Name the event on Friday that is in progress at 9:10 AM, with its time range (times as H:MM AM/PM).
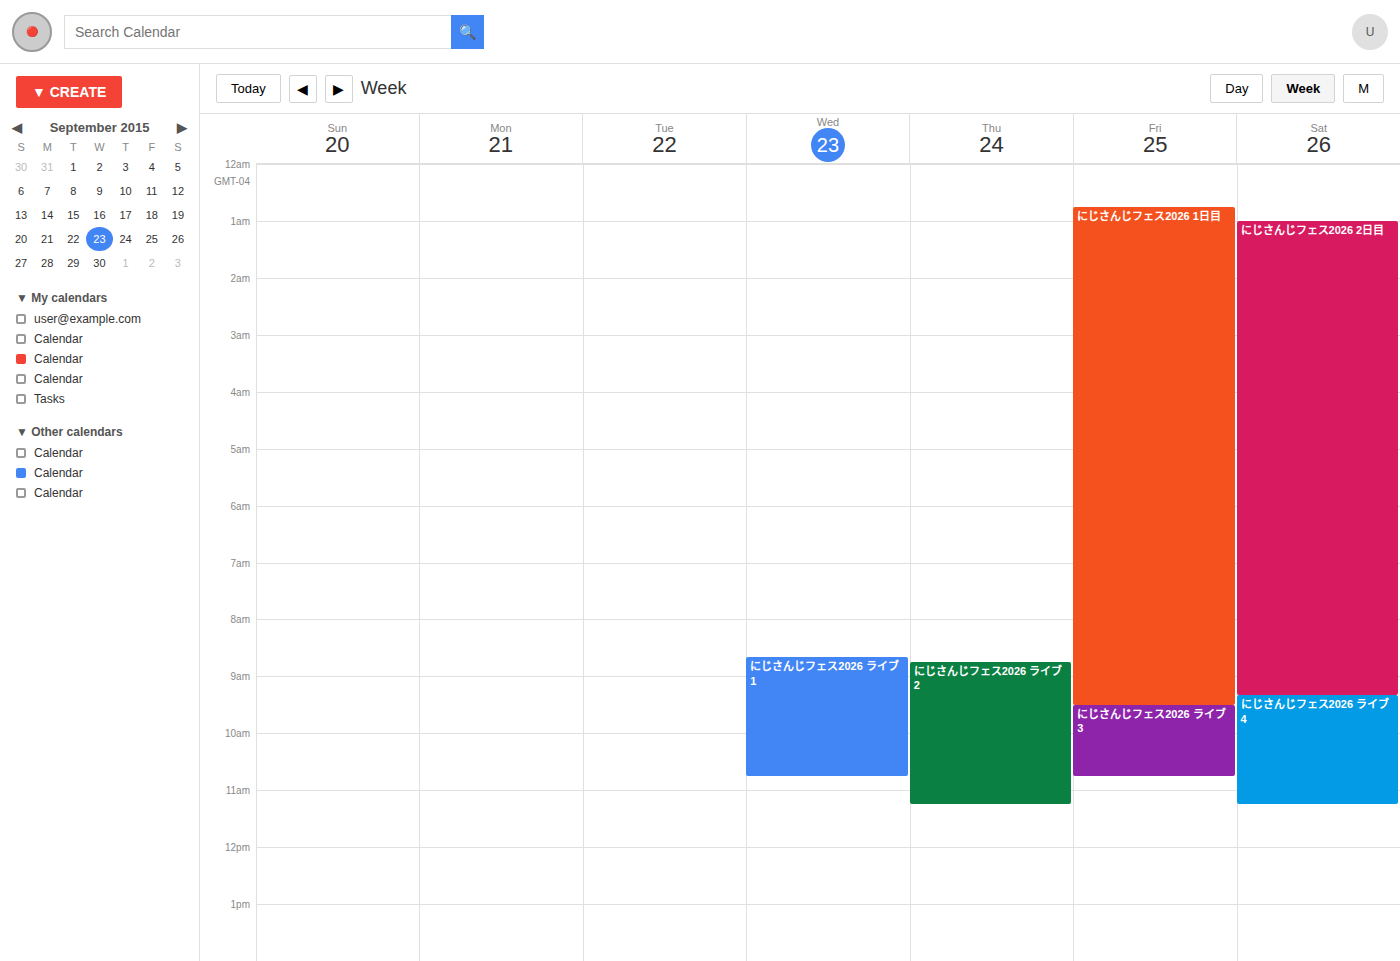
"にじさんじフェス2026 1日目", 12:45 AM to 9:30 AM